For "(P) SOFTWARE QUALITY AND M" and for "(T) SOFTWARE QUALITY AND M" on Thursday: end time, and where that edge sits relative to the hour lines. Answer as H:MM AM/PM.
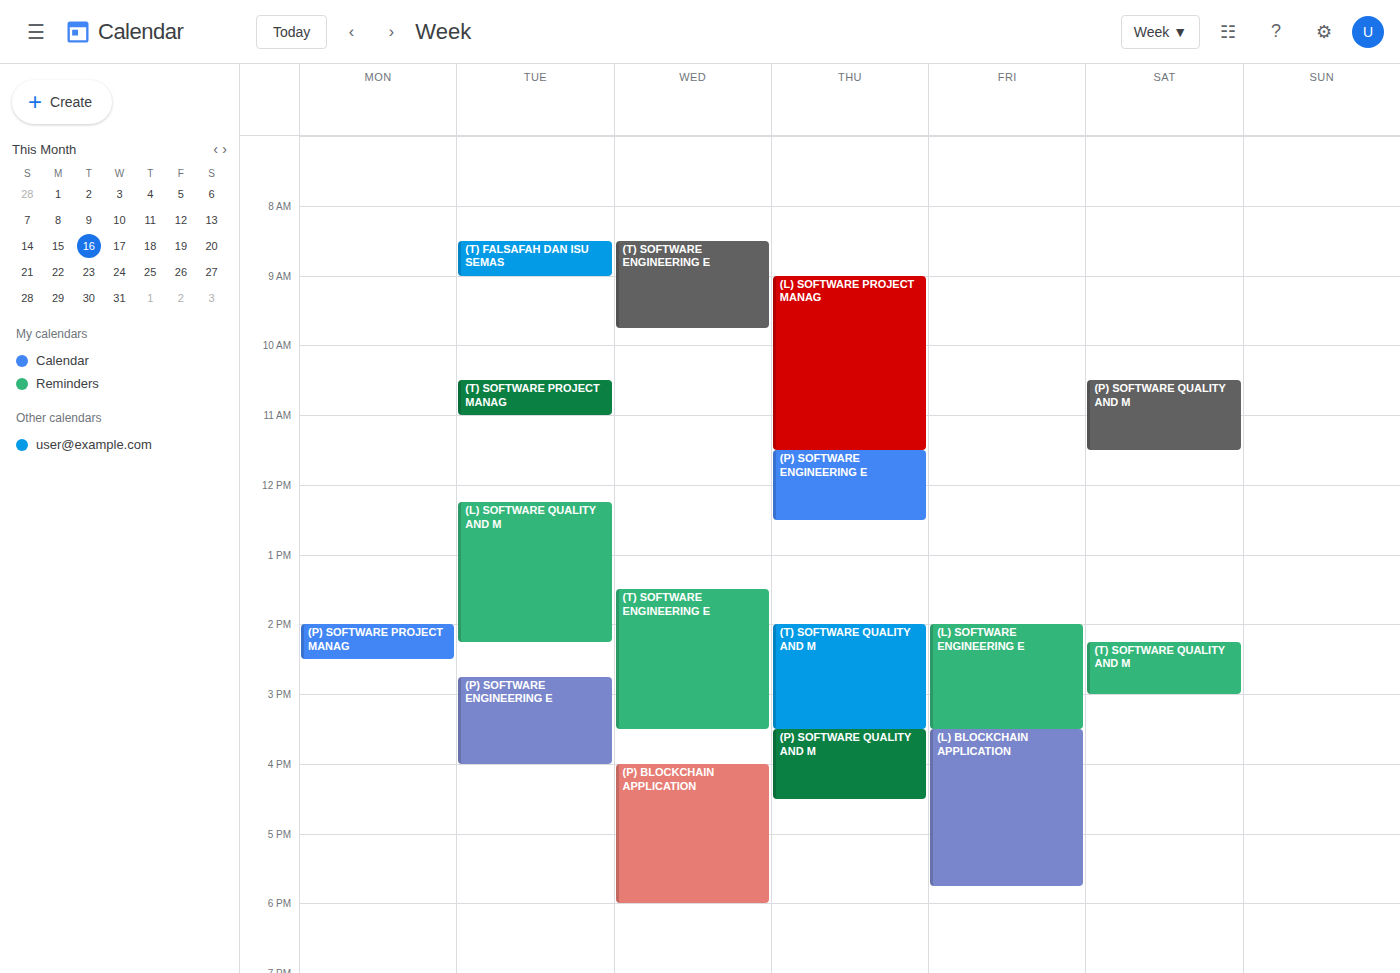
"(P) SOFTWARE QUALITY AND M": 4:30 PM, halfway between the 4 PM and 5 PM lines. "(T) SOFTWARE QUALITY AND M": 3:30 PM, halfway between the 3 PM and 4 PM lines.